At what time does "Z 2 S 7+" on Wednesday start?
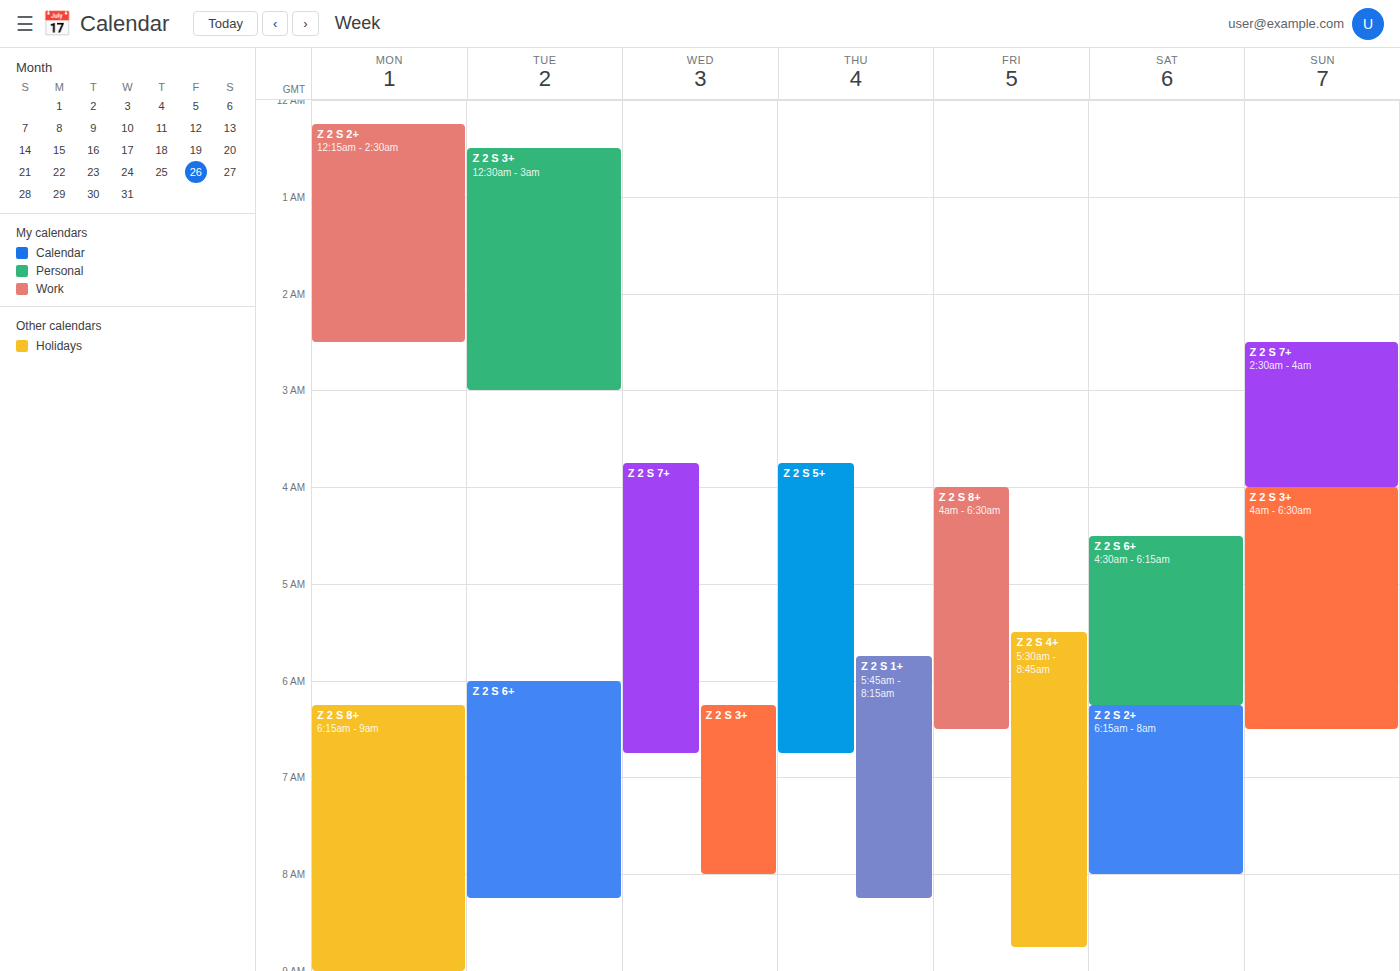
3:45 AM